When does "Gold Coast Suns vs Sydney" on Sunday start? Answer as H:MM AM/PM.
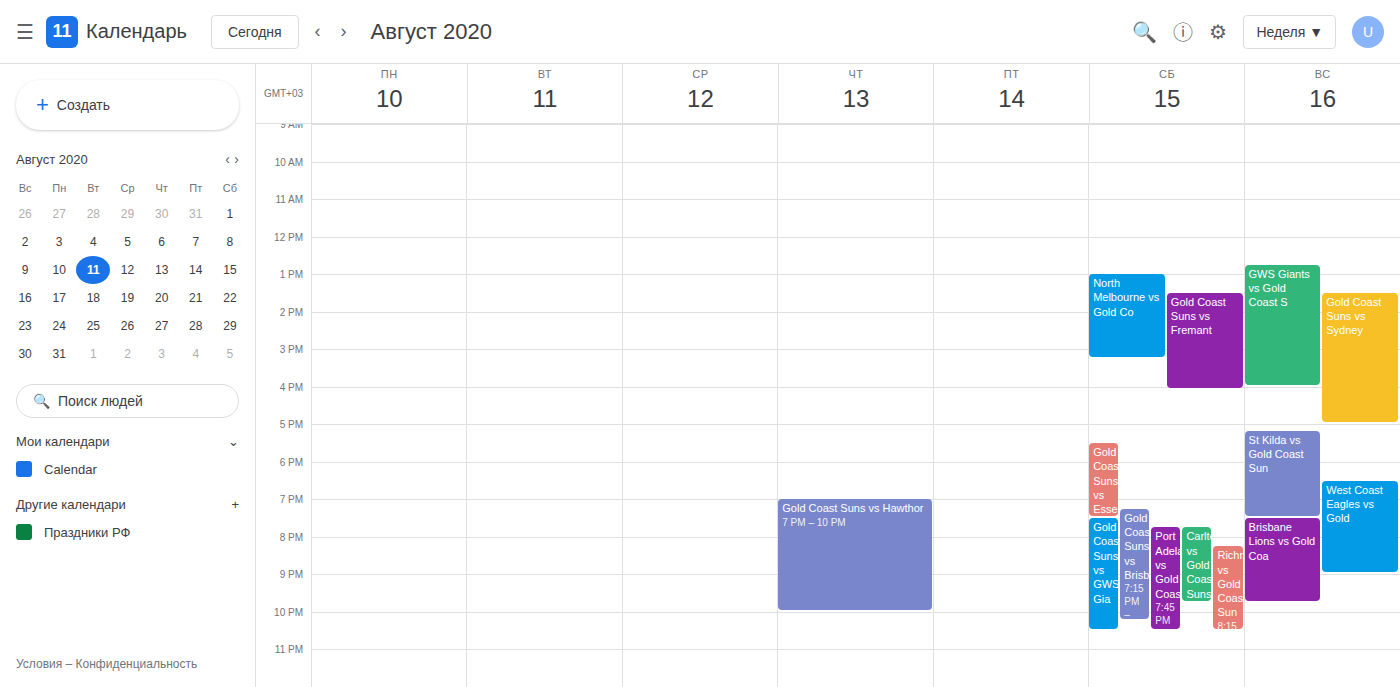
1:30 PM